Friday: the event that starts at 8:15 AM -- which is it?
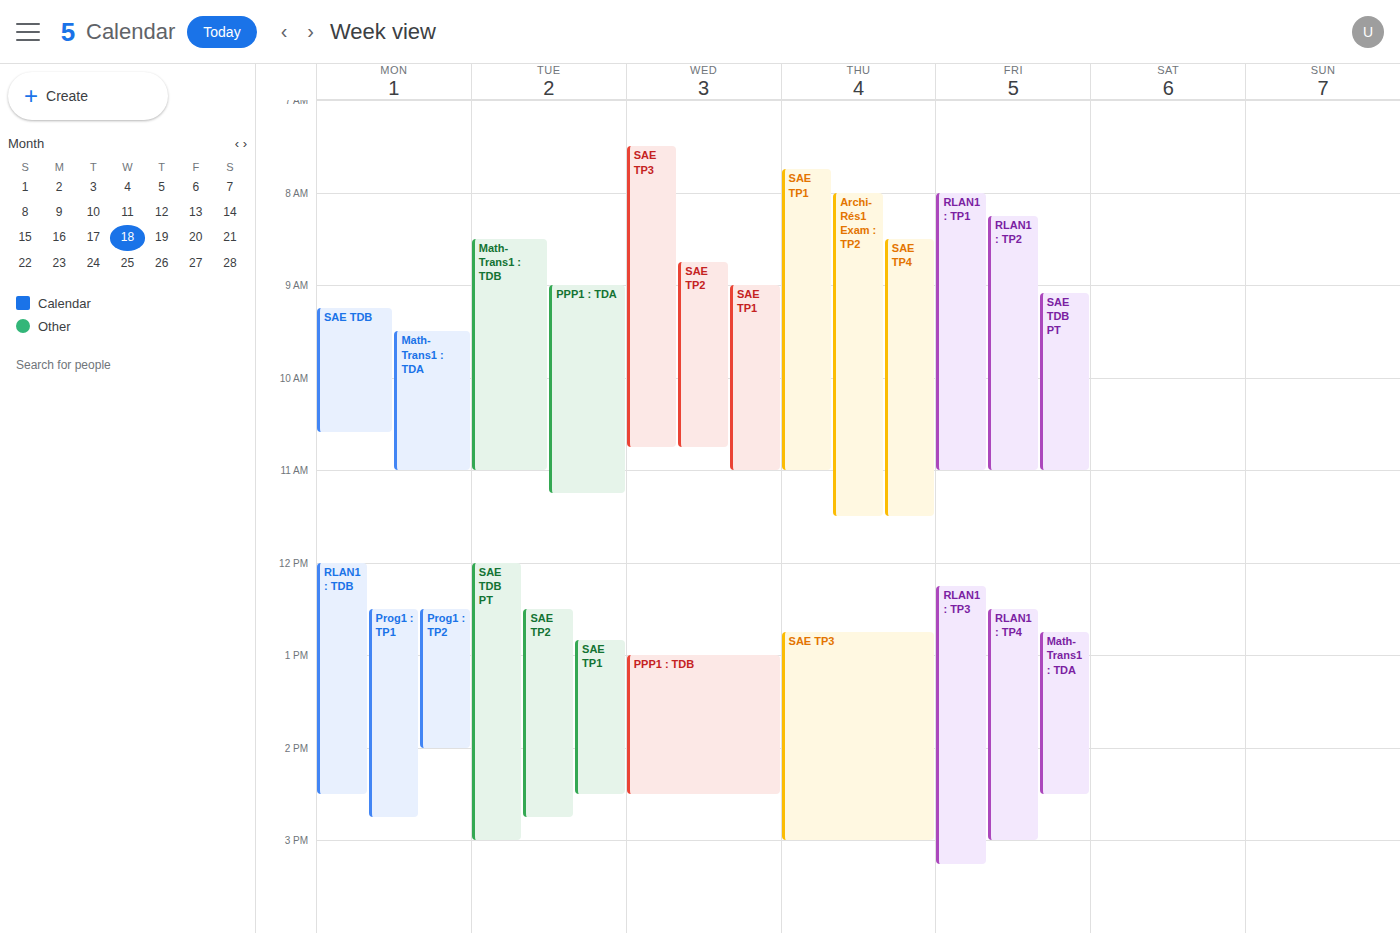
"RLAN1 : TP2"